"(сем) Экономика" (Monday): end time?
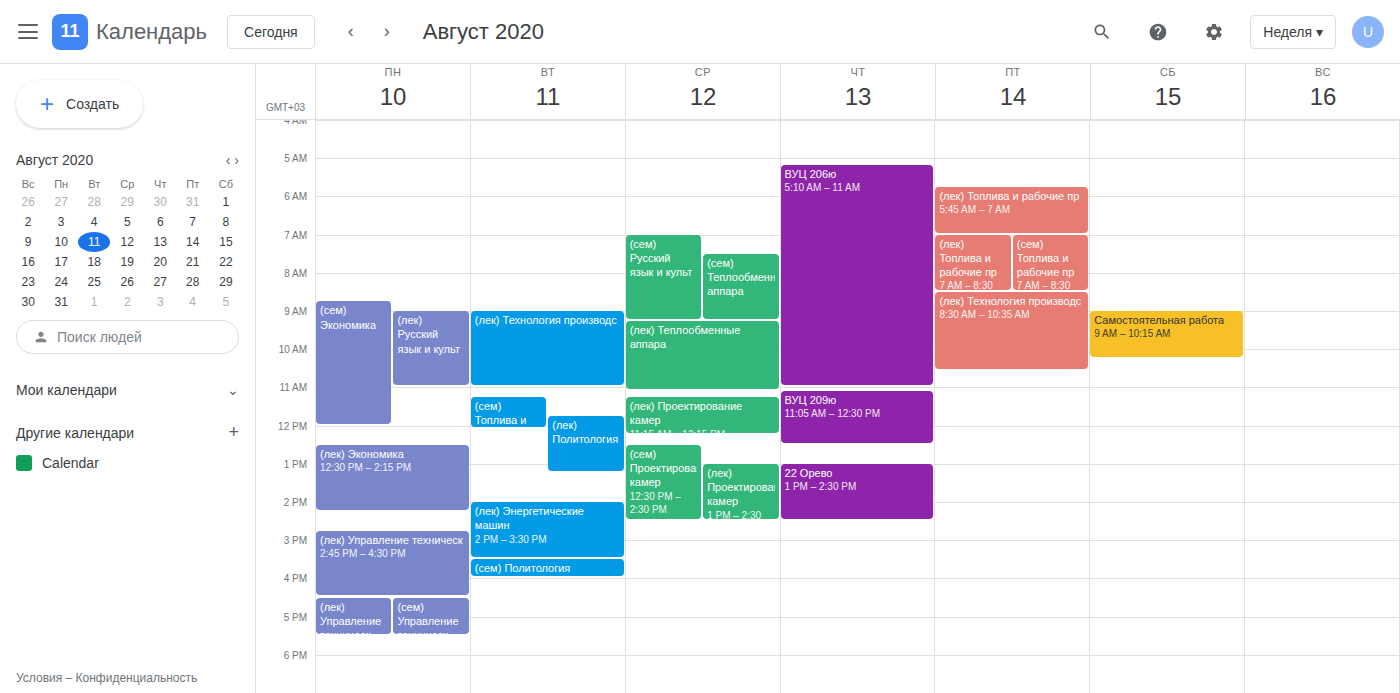
12:00 PM